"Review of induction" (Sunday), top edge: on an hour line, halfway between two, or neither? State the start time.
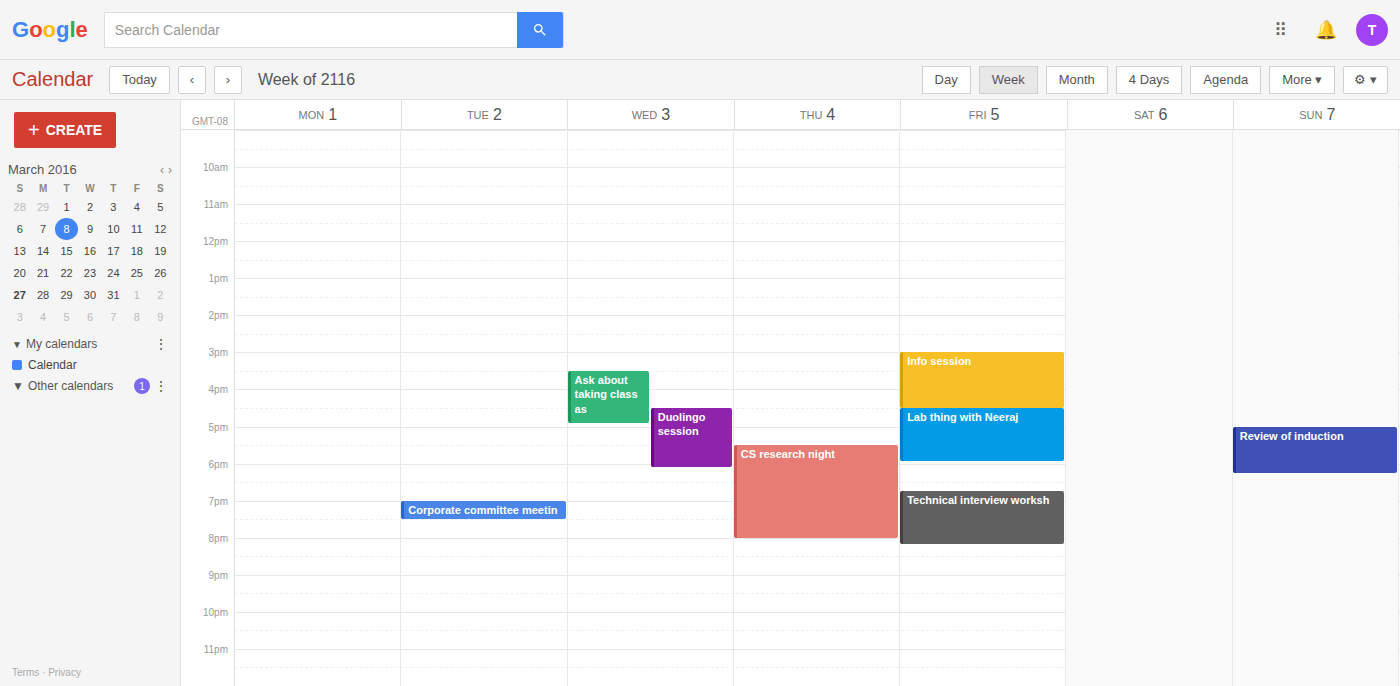
5:00 PM -- exactly on the 5 PM line.